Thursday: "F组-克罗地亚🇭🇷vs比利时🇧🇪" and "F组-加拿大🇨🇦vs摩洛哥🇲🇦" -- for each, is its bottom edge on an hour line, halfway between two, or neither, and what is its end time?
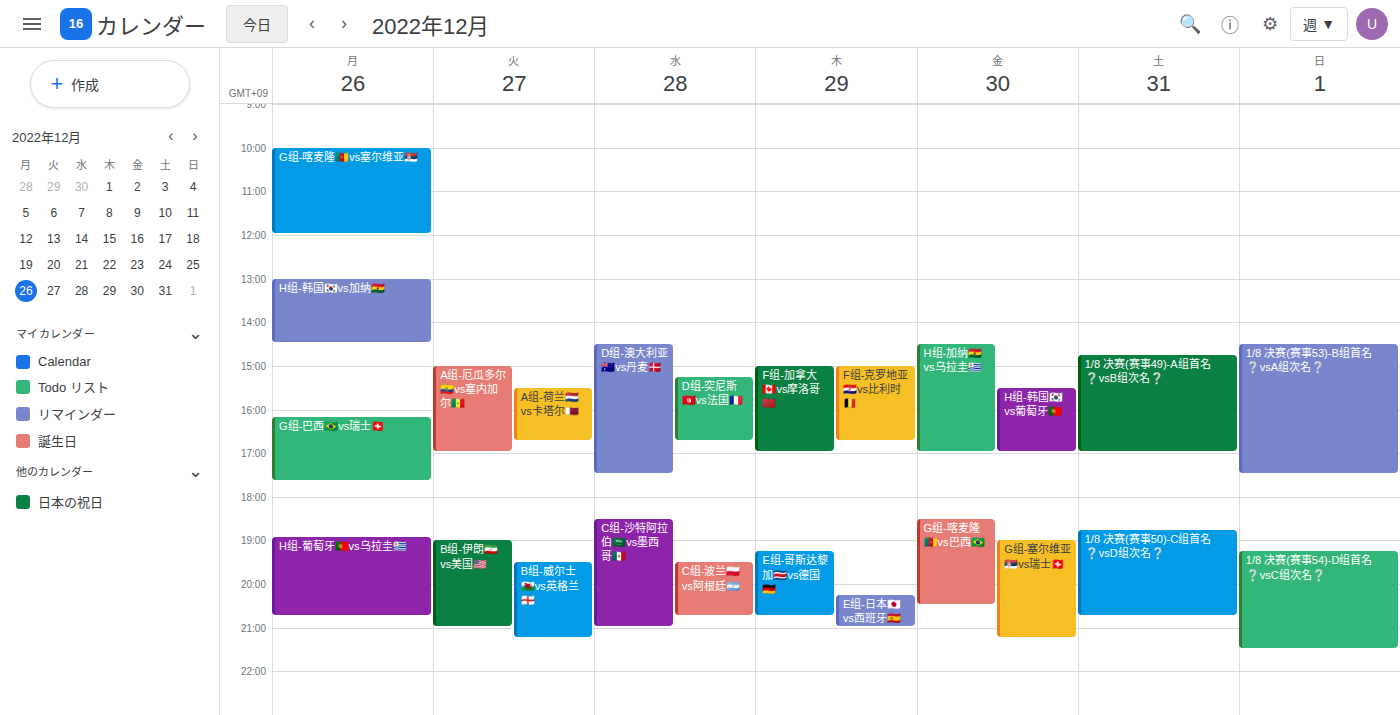
"F组-克罗地亚🇭🇷vs比利时🇧🇪": 4:45 PM, neither: three quarters of the way from the 4 PM line to the 5 PM line. "F组-加拿大🇨🇦vs摩洛哥🇲🇦": 5:00 PM, exactly on the 5 PM line.